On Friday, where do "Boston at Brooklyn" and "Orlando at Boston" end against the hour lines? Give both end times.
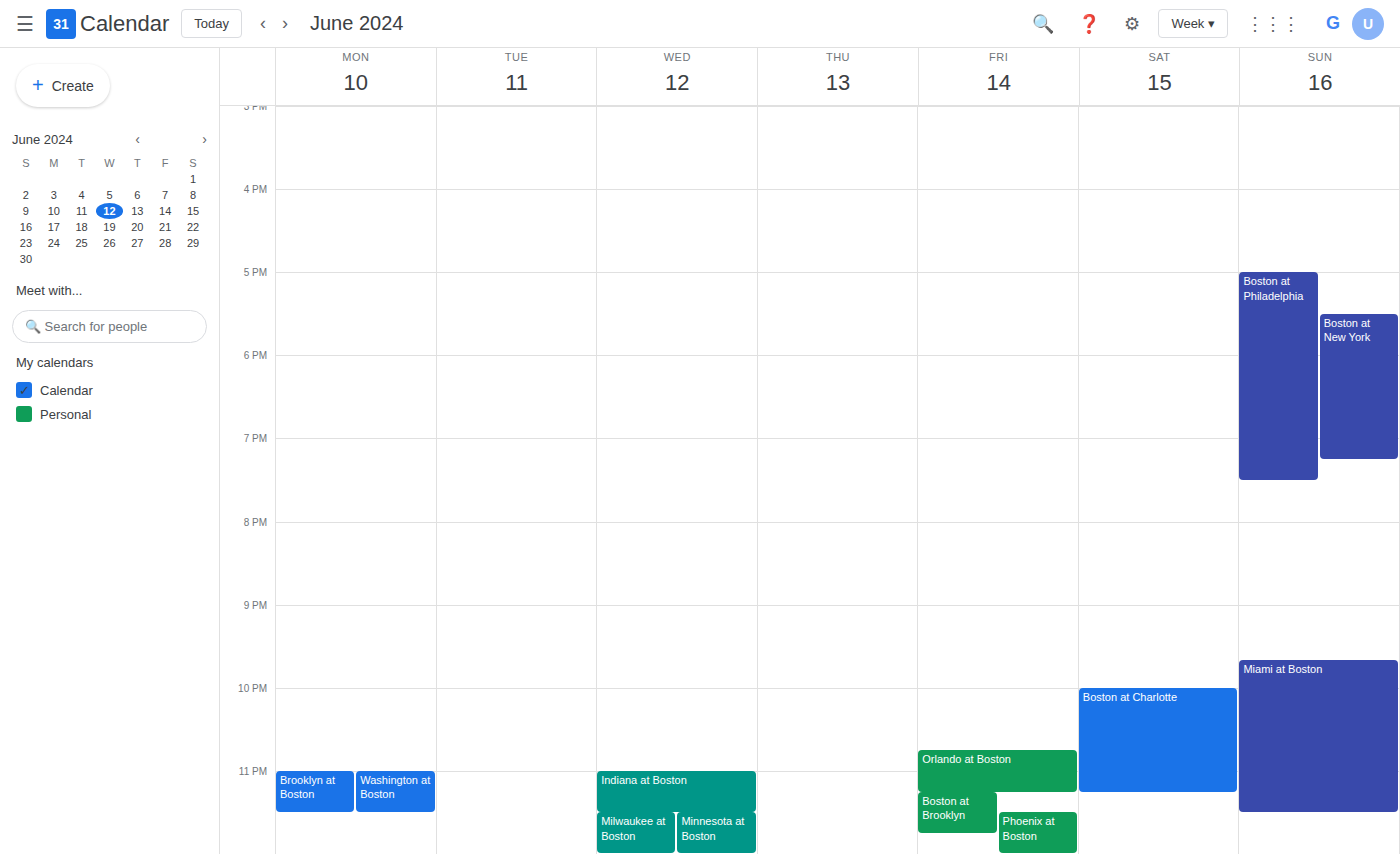
"Boston at Brooklyn": 11:45 PM, neither: three quarters of the way from the 11 PM line to the 12 AM line. "Orlando at Boston": 11:15 PM, neither: a quarter of the way from the 11 PM line to the 12 AM line.